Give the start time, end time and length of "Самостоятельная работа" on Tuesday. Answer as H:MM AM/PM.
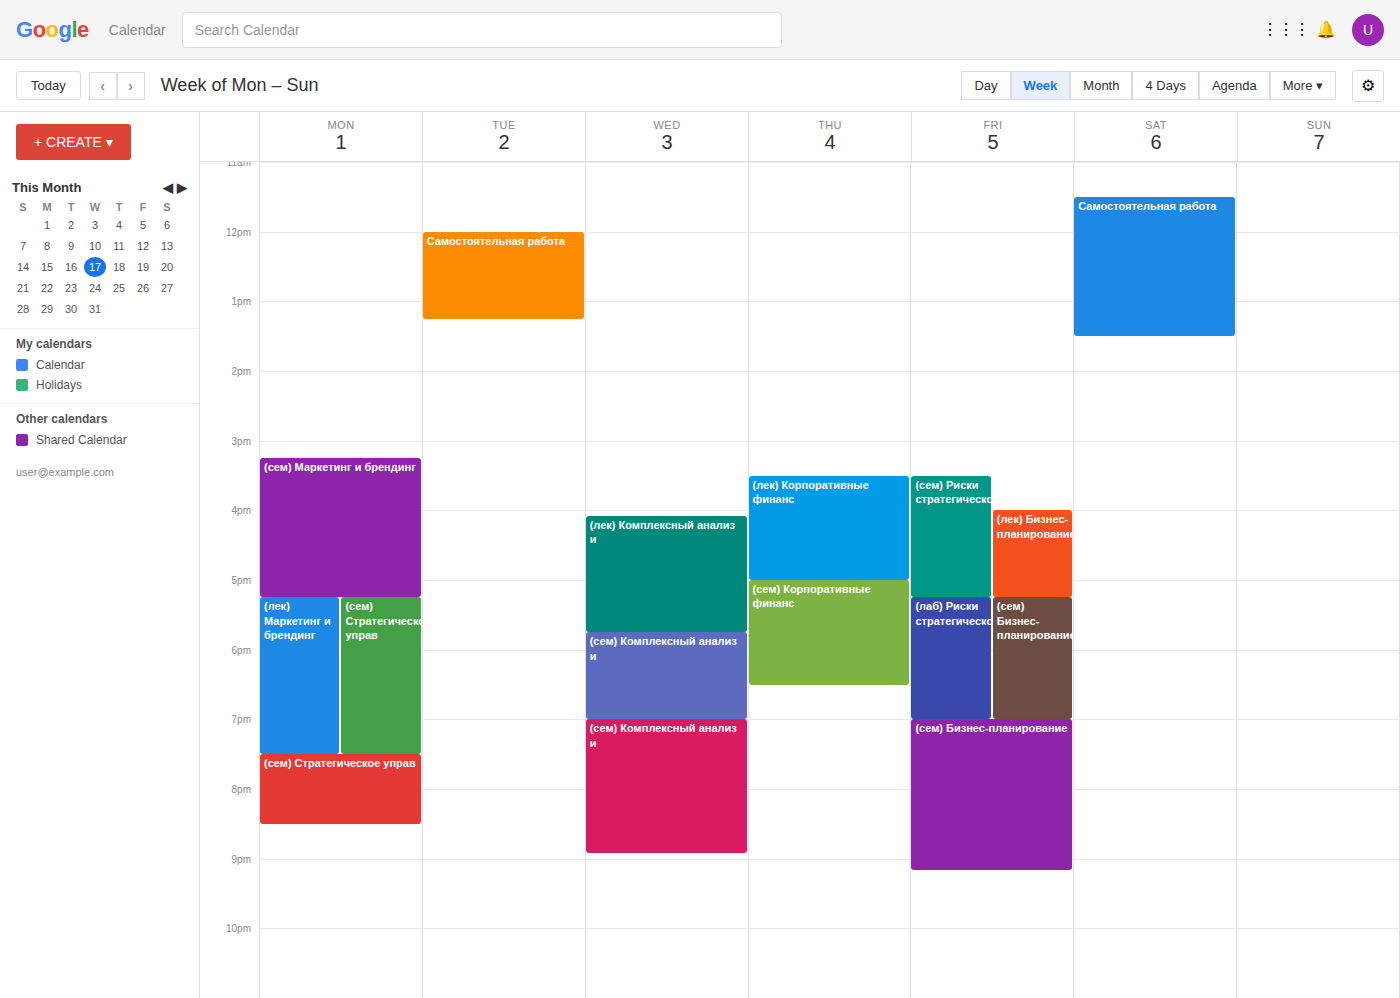
12:00 PM to 1:15 PM, 1 hour 15 minutes